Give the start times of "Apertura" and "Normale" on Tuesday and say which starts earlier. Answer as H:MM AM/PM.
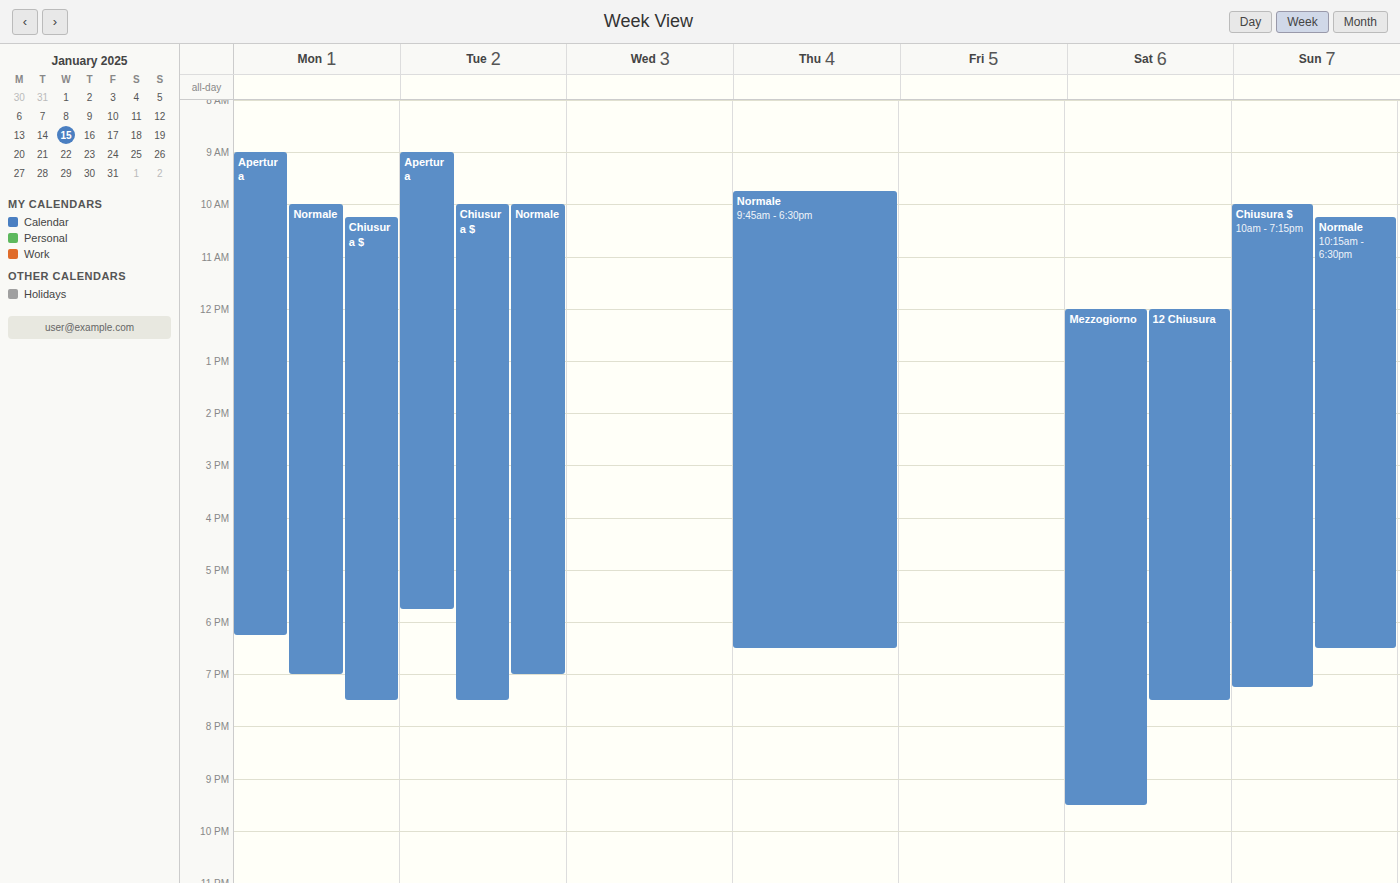
"Apertura" 9:00 AM; "Normale" 10:00 AM.